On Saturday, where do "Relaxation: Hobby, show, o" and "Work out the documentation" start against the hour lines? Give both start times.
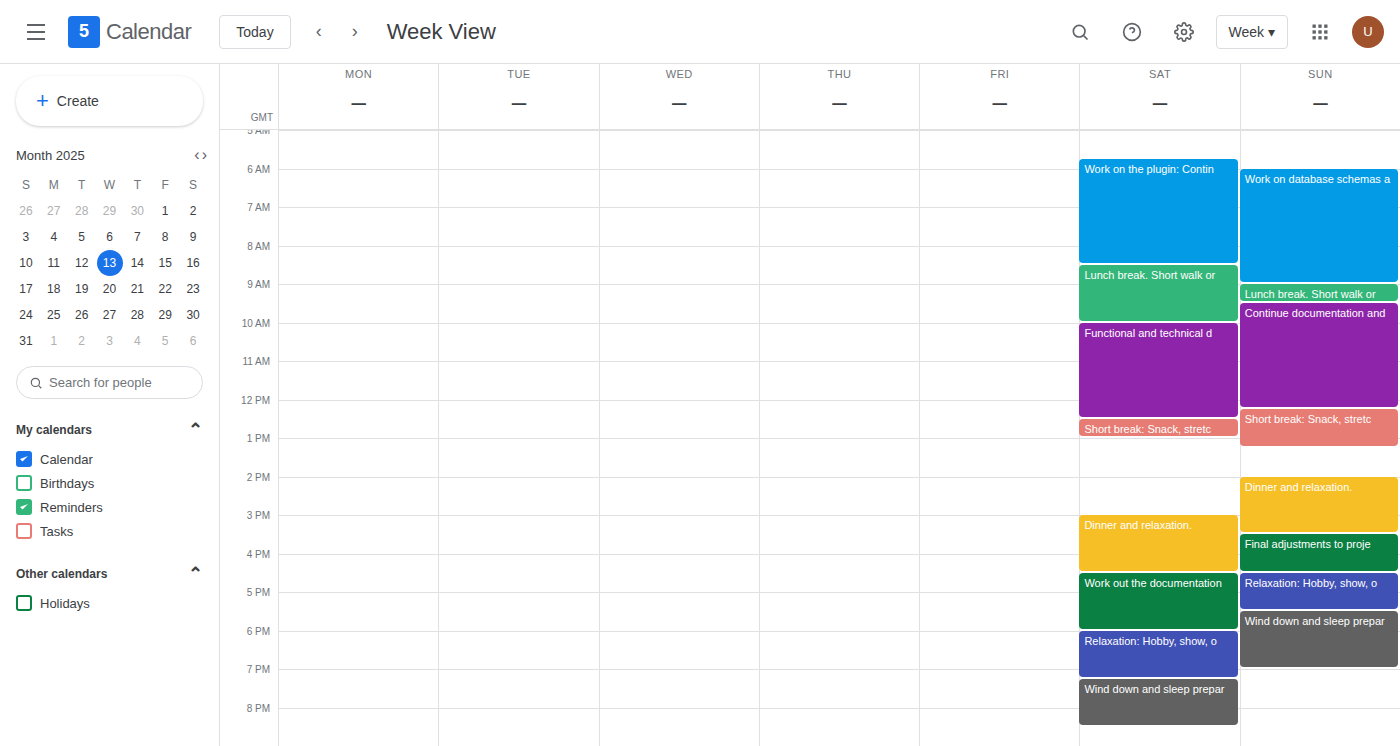
"Relaxation: Hobby, show, o": 6:00 PM, exactly on the 6 PM line. "Work out the documentation": 4:30 PM, halfway between the 4 PM and 5 PM lines.